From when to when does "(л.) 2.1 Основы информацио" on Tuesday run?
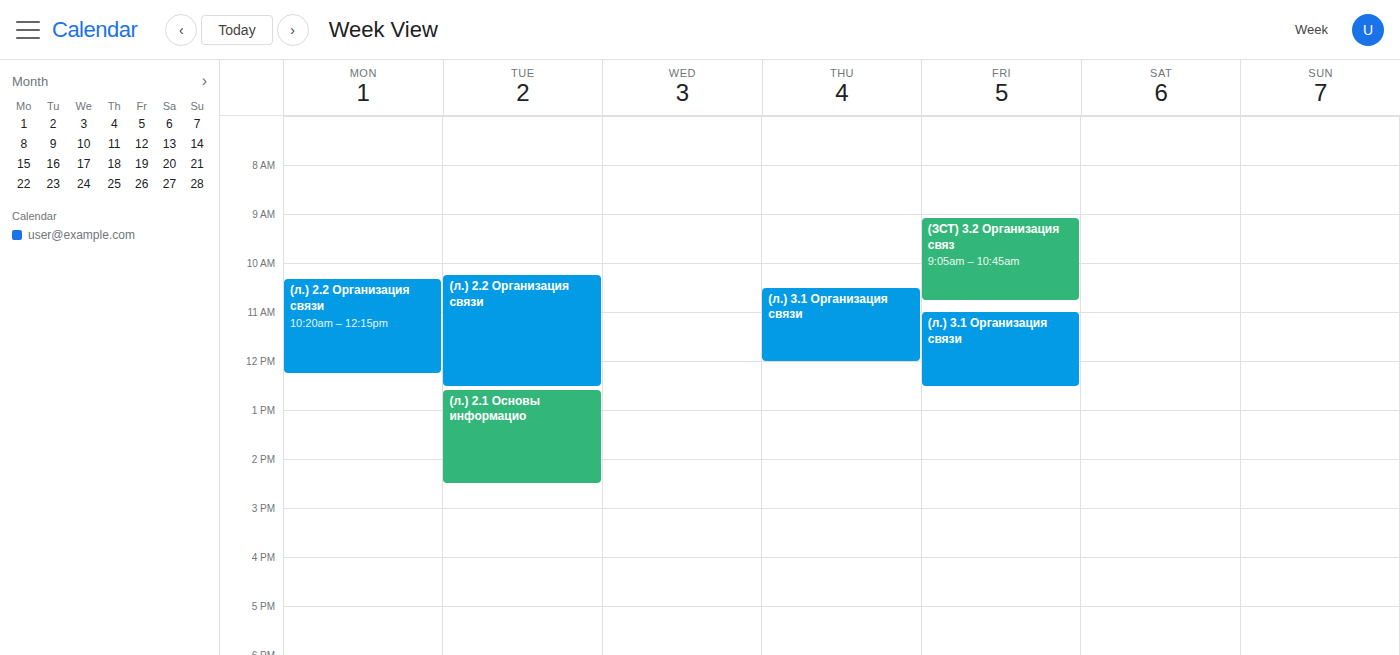
12:35 PM to 2:30 PM